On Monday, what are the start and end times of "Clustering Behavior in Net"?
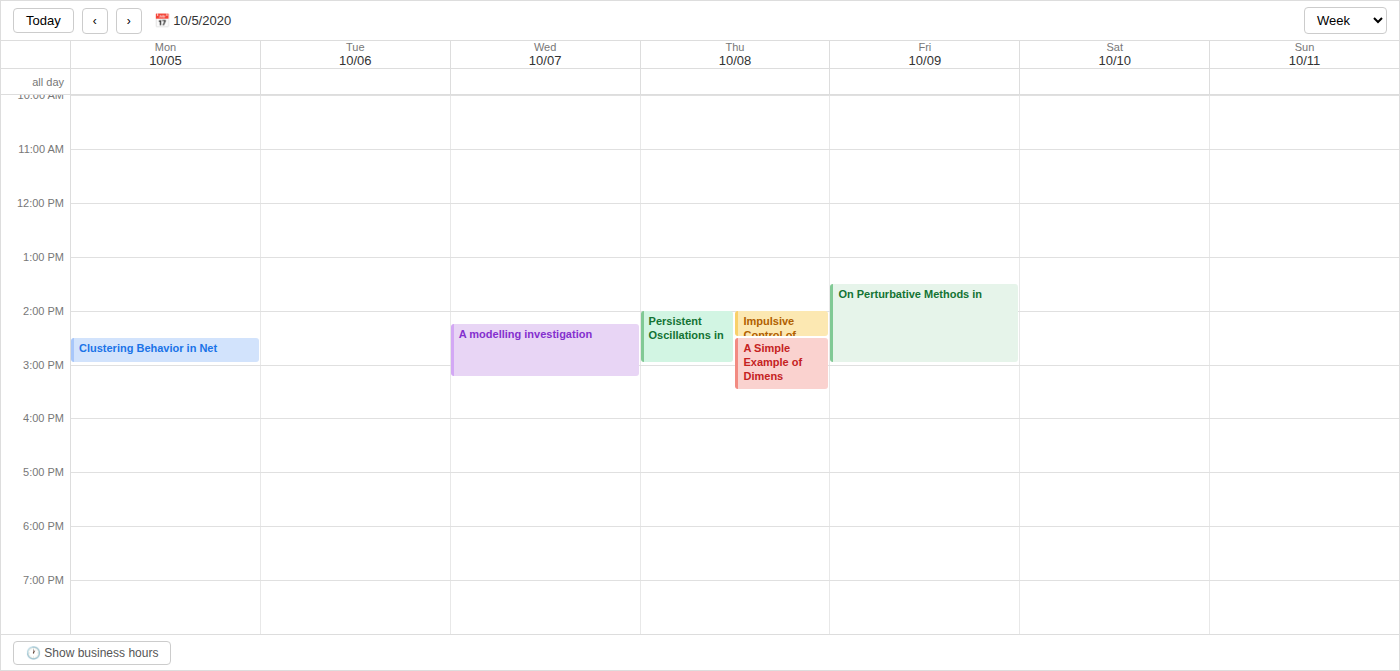
2:30 PM to 3:00 PM